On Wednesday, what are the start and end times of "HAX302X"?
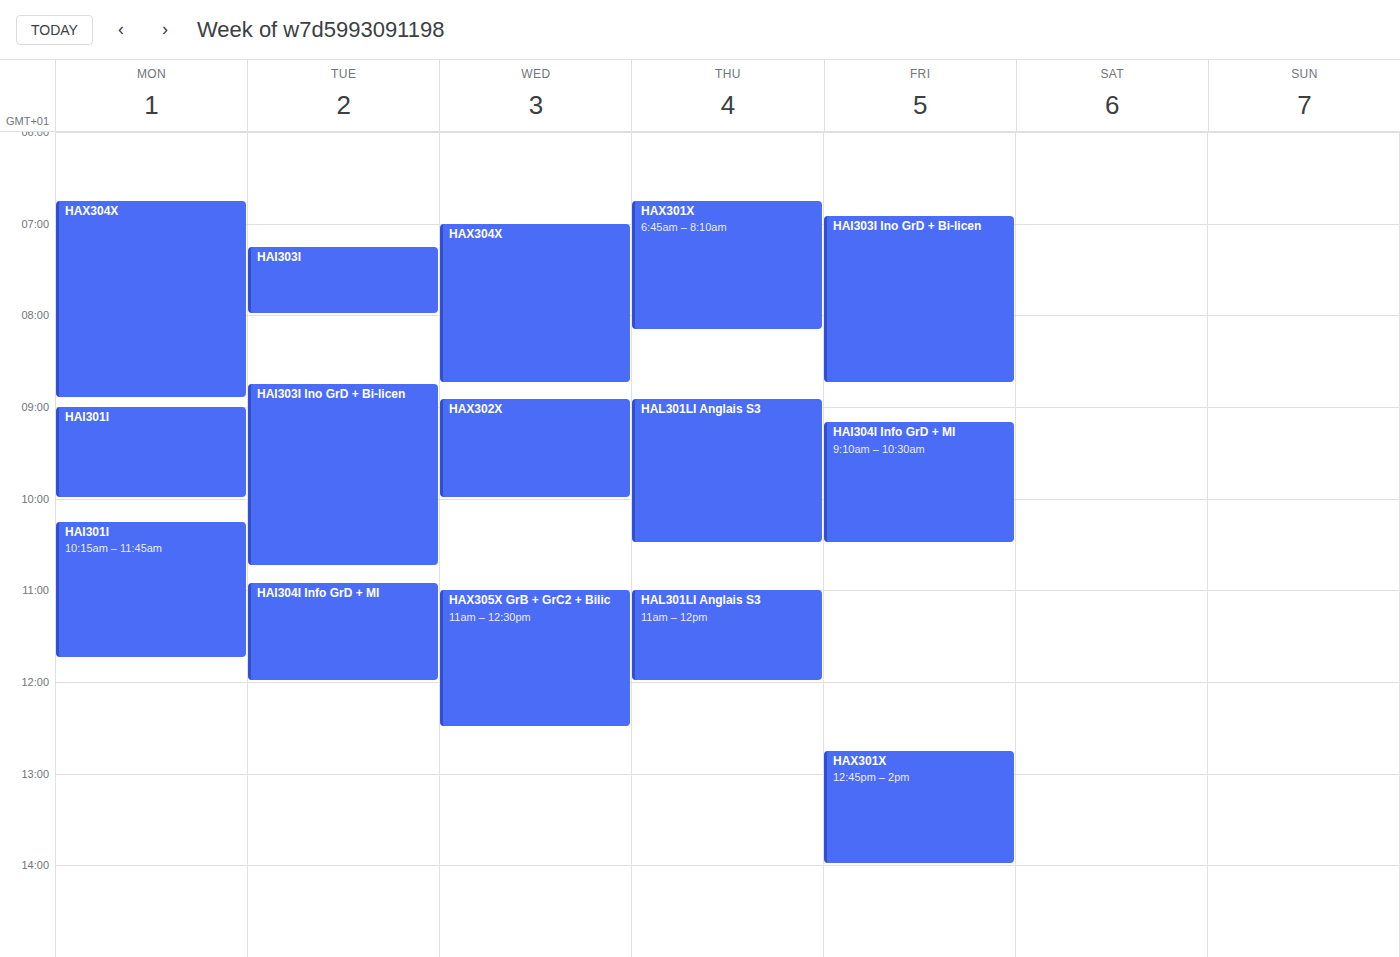
8:55 AM to 10:00 AM